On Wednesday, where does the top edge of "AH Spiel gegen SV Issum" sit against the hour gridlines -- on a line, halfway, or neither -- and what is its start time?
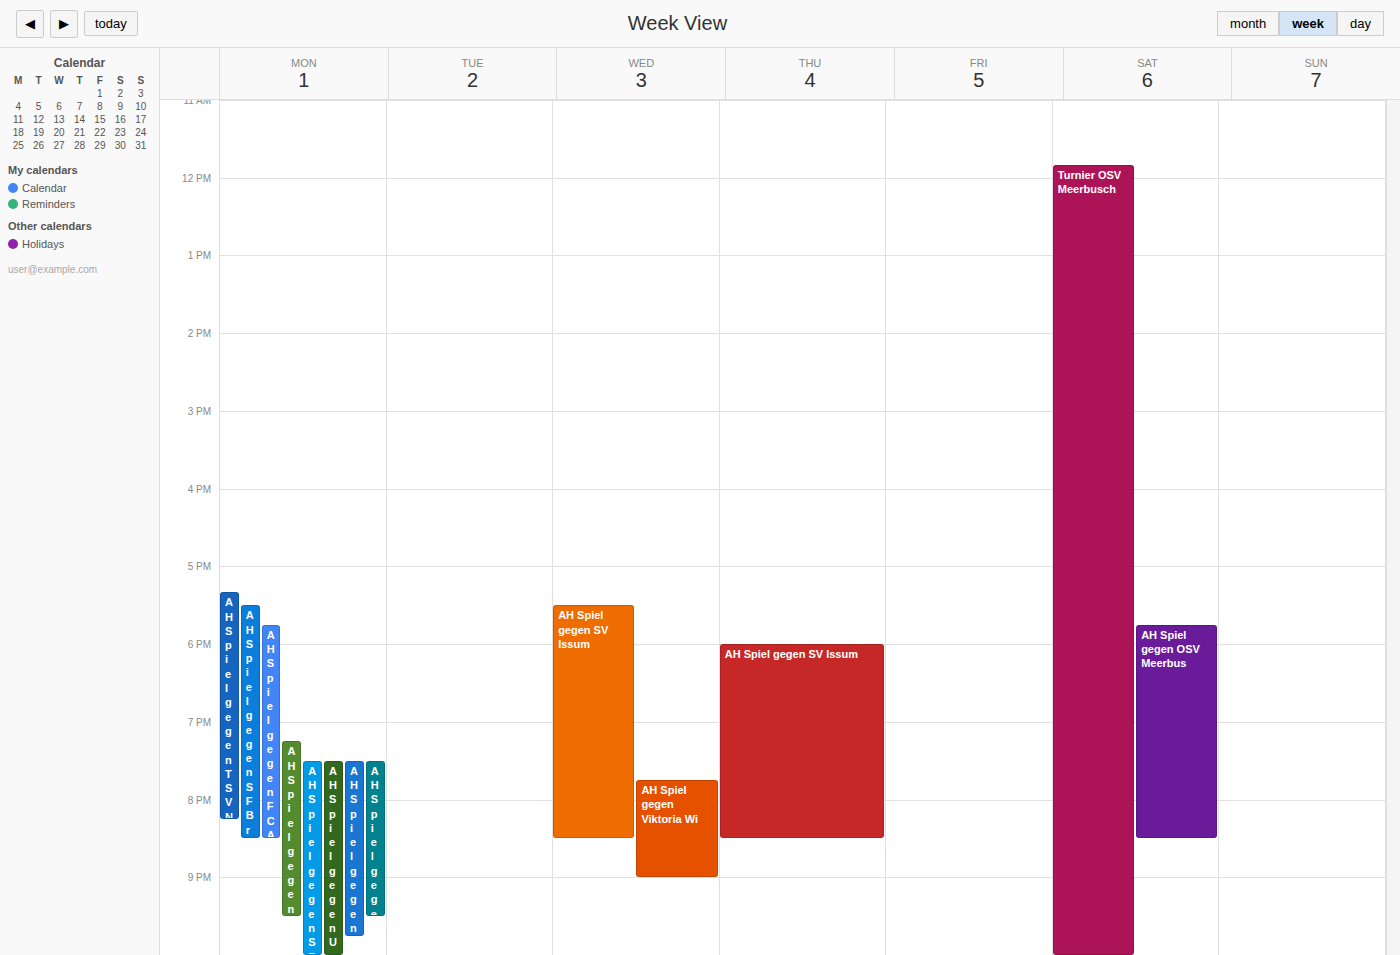
17:30 -- halfway between the 17:00 and 18:00 lines.